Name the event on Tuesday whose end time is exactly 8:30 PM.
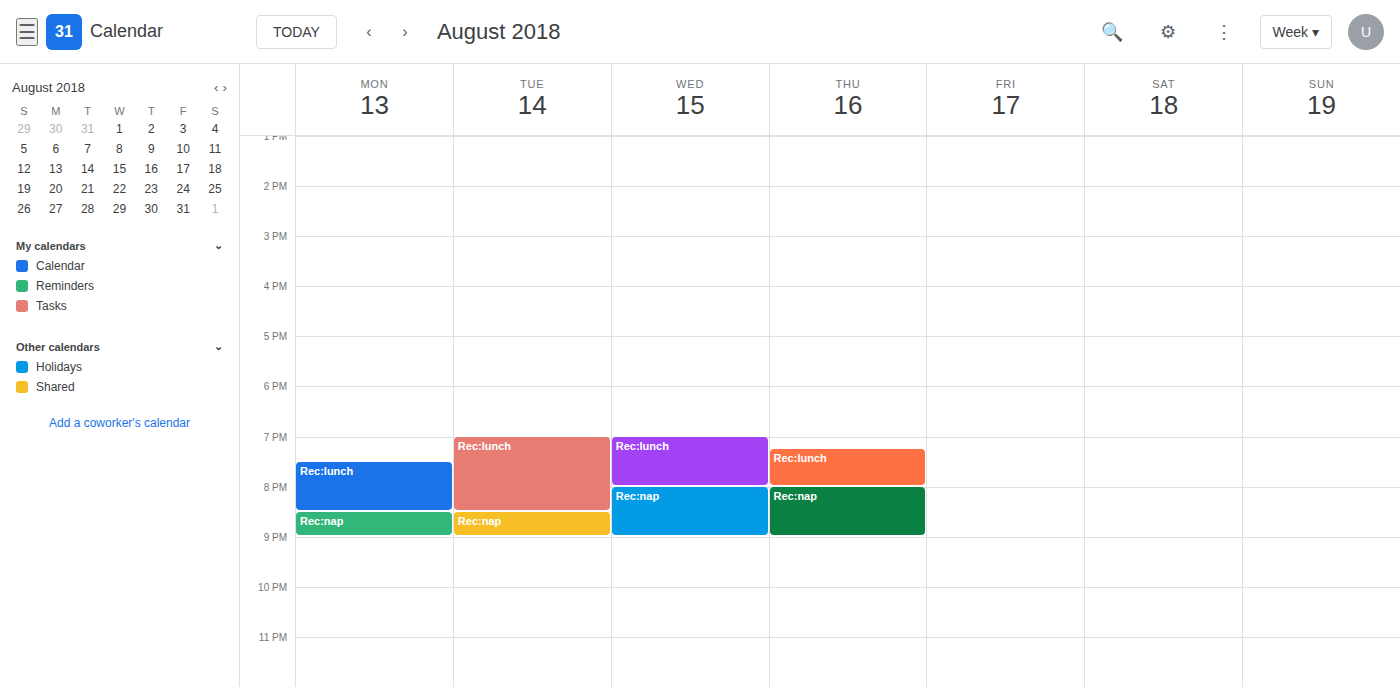
"Rec:lunch"